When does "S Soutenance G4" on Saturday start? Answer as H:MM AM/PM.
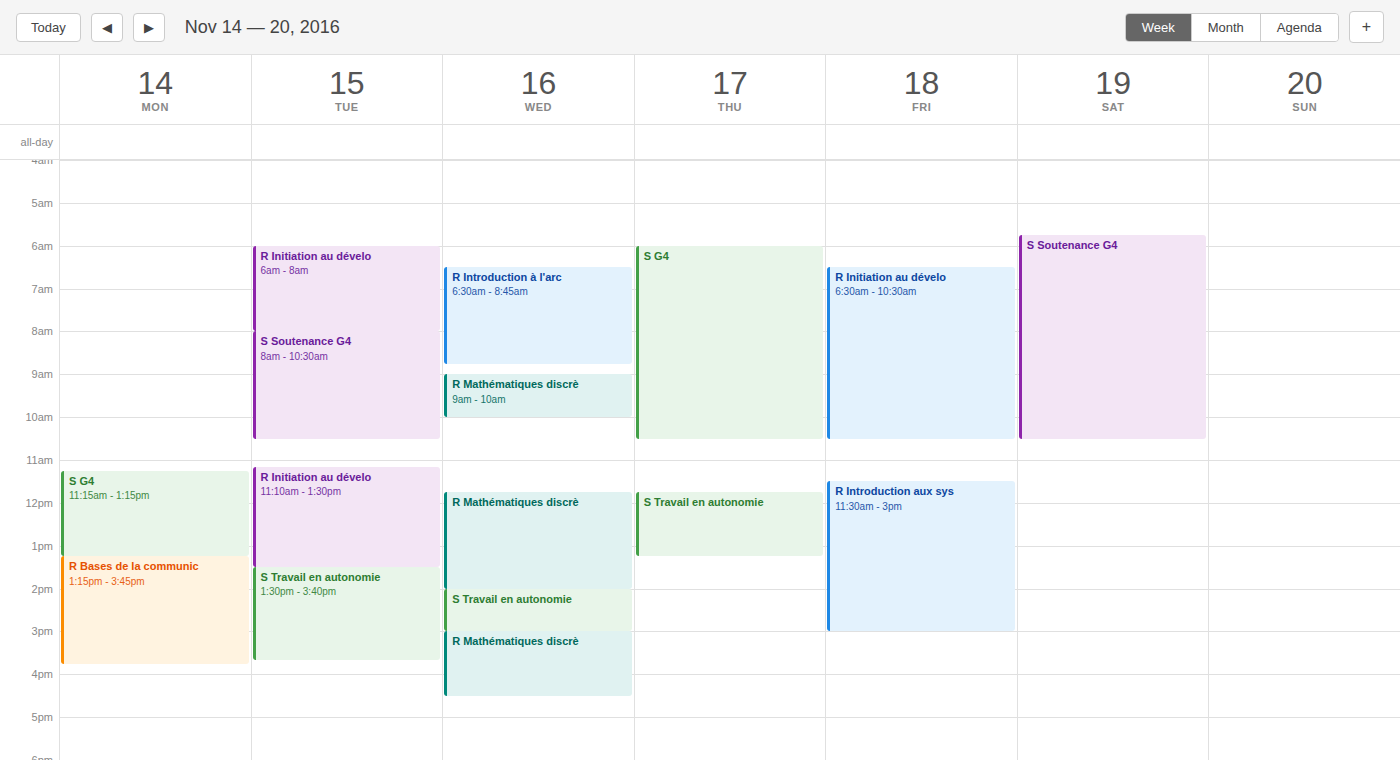
5:45 AM